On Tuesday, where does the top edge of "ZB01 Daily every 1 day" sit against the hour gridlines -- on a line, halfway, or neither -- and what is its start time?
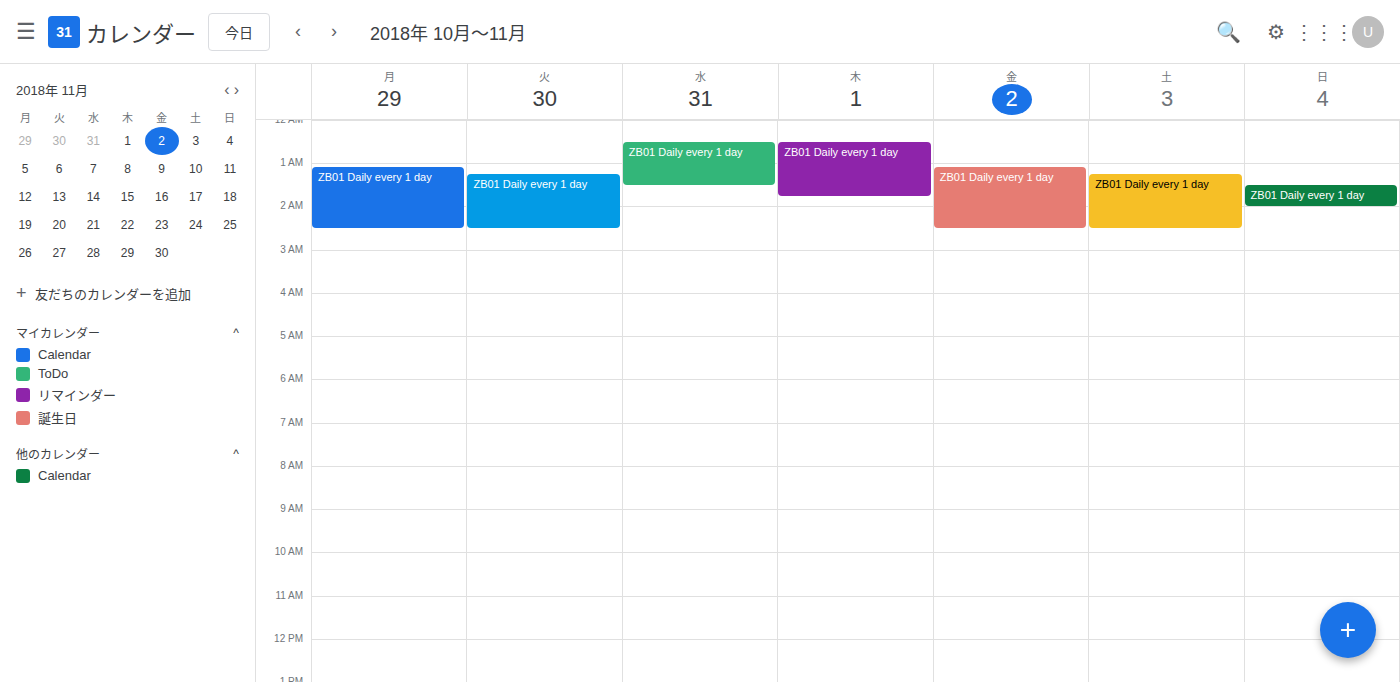
01:15 -- neither: a quarter of the way from the 01:00 line to the 02:00 line.